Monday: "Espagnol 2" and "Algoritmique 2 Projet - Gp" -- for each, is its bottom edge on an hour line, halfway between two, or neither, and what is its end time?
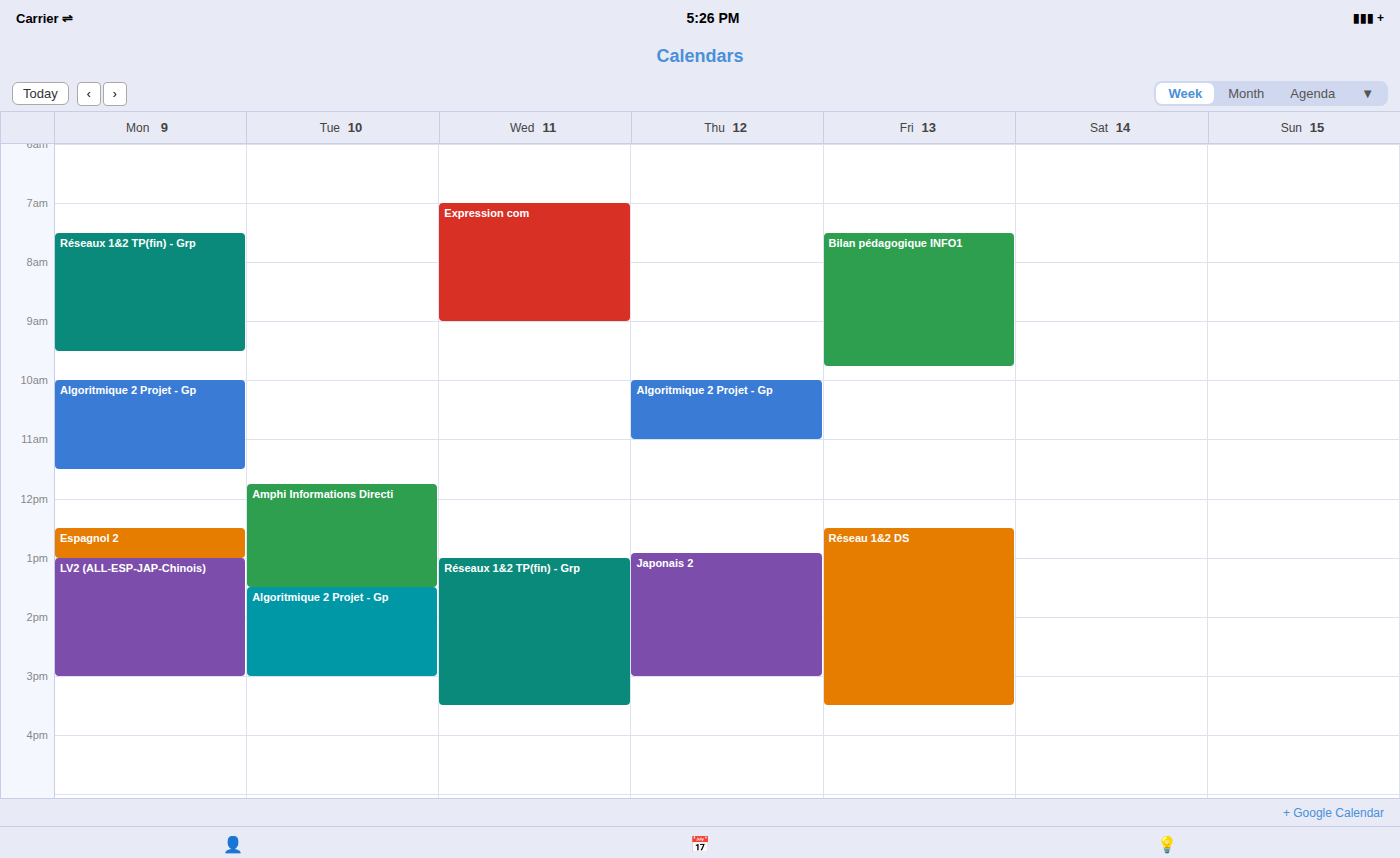
"Espagnol 2": 1:00 PM, exactly on the 1 PM line. "Algoritmique 2 Projet - Gp": 11:30 AM, halfway between the 11 AM and 12 PM lines.